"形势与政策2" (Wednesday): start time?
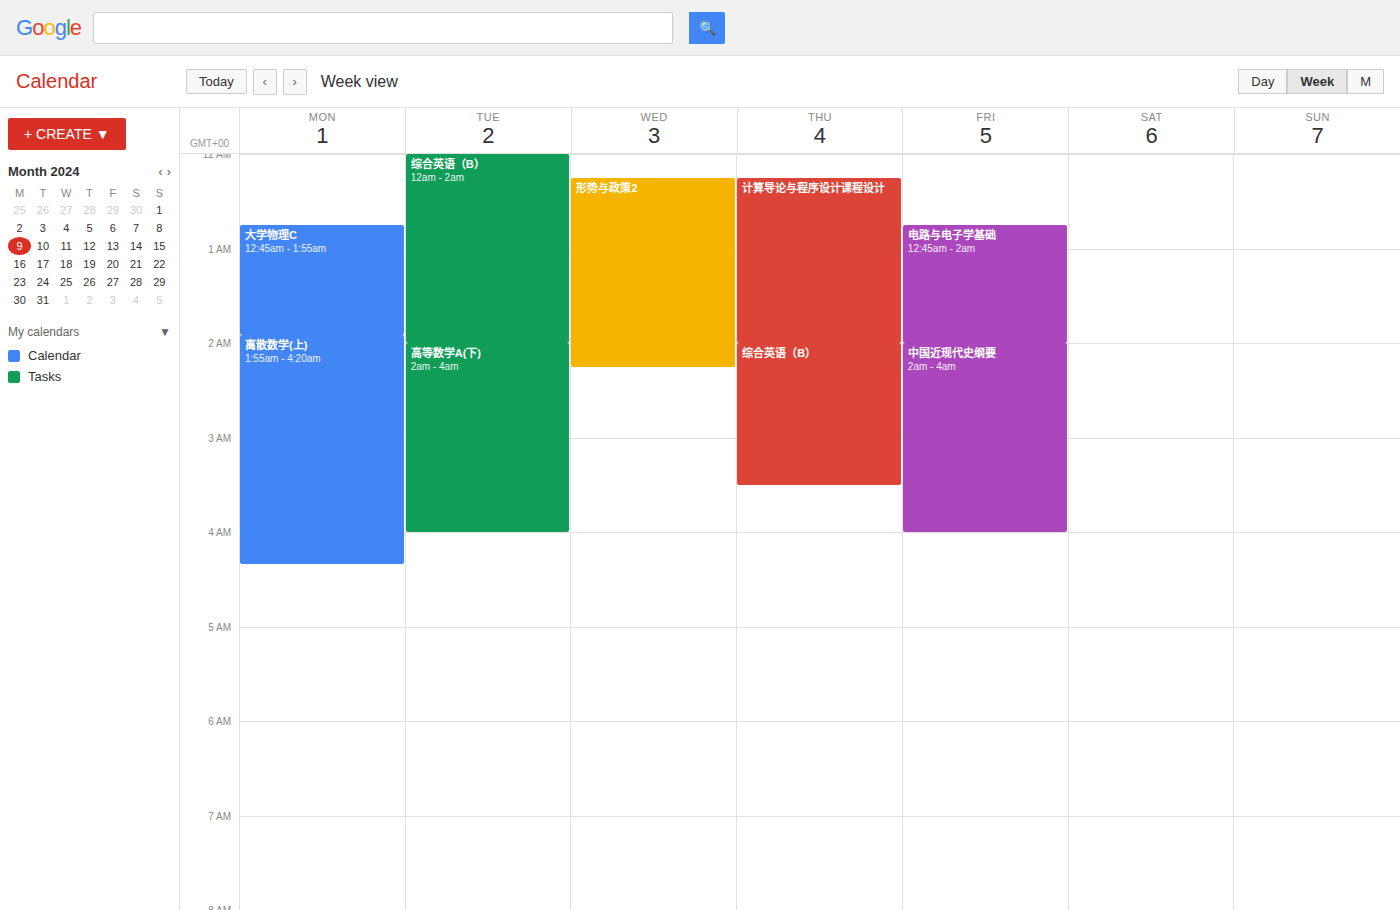
12:15 AM